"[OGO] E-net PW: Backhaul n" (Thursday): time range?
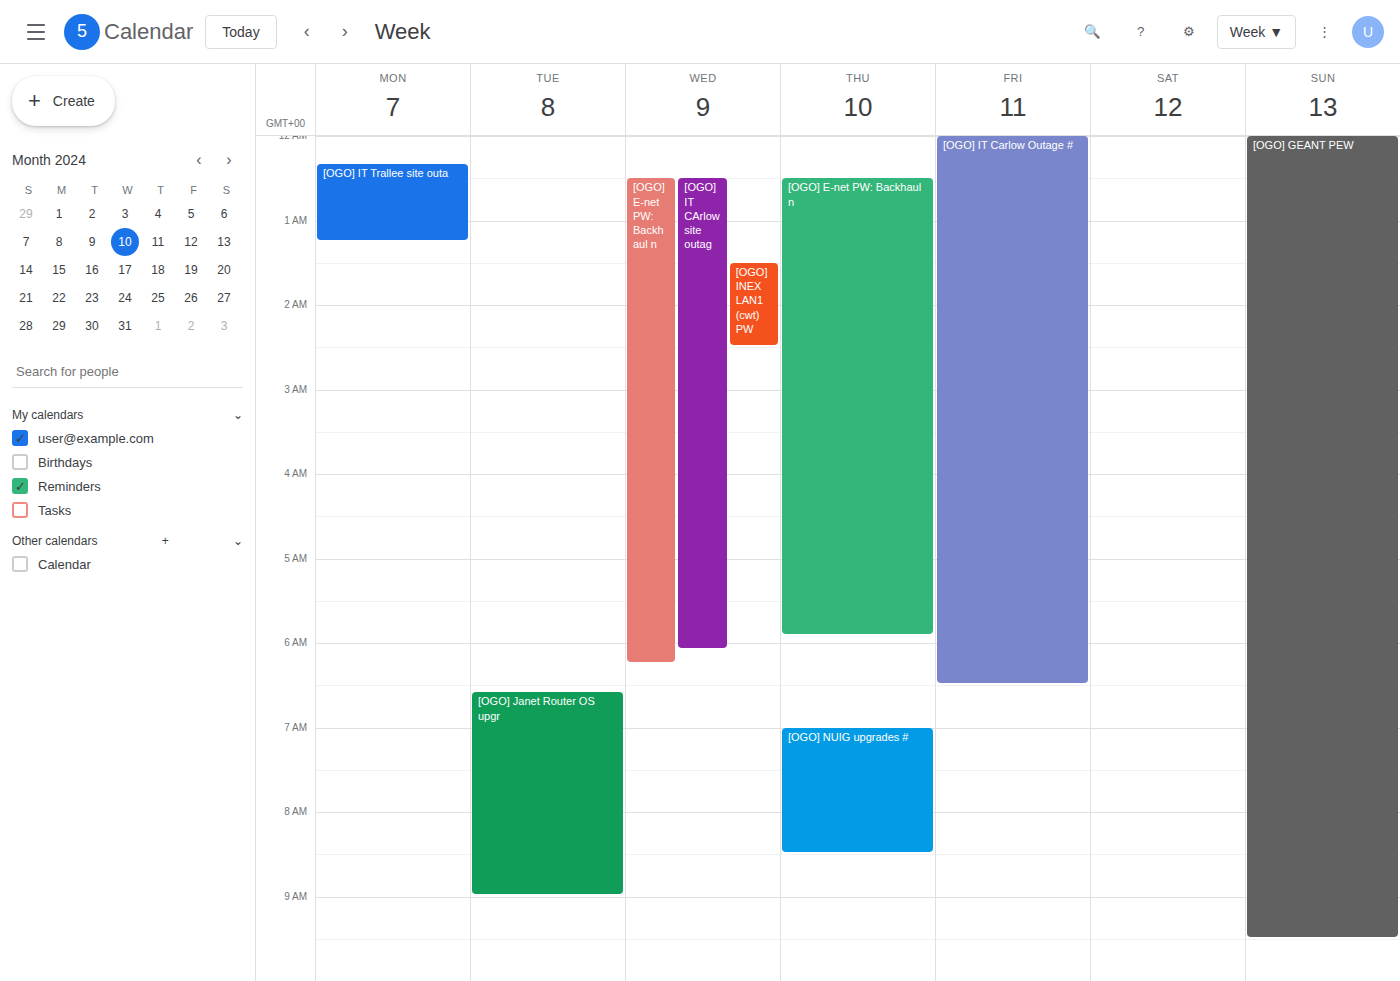
12:30 AM to 5:55 AM